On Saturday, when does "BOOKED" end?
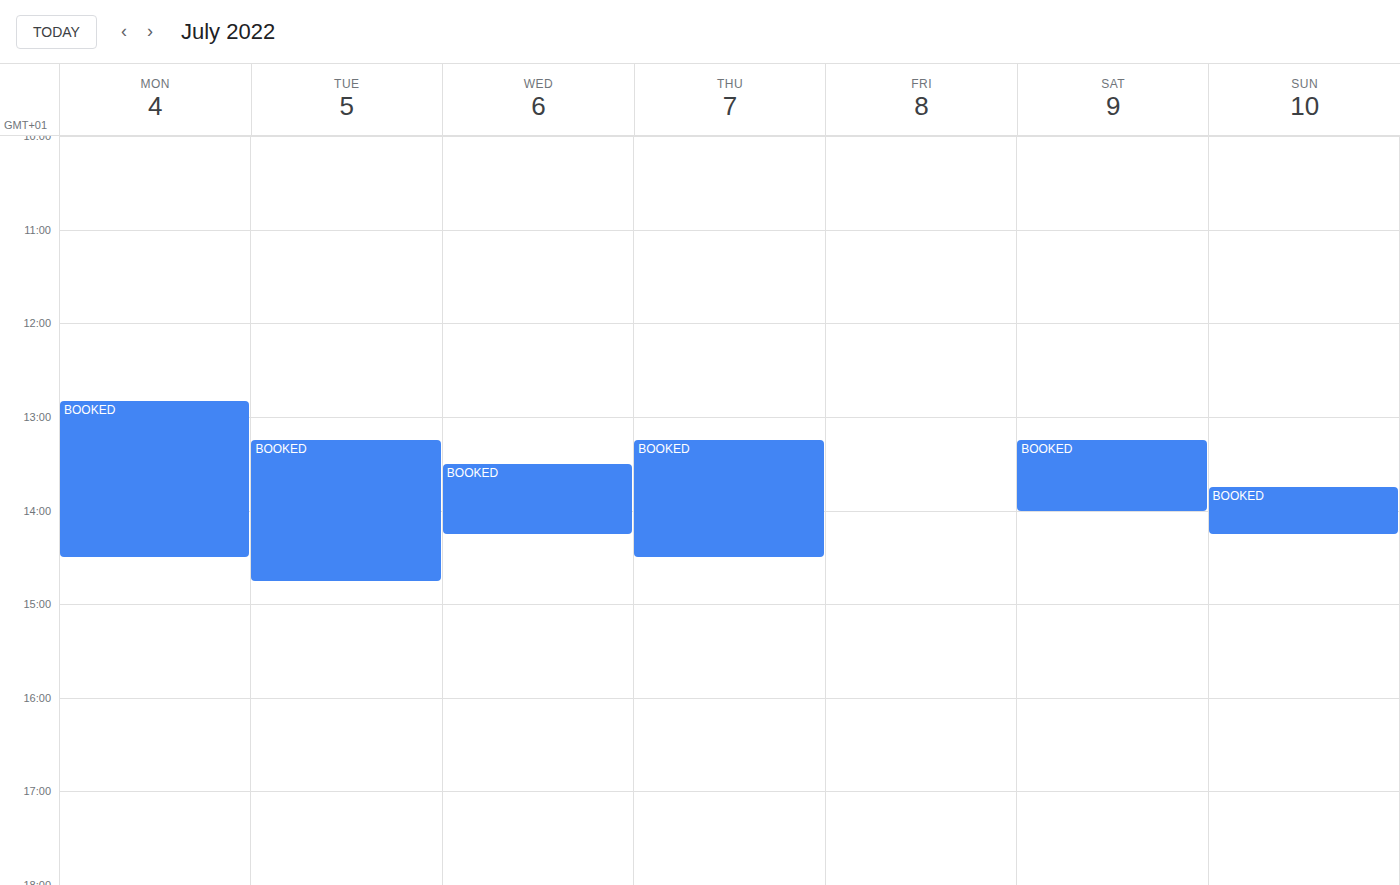
2:00 PM